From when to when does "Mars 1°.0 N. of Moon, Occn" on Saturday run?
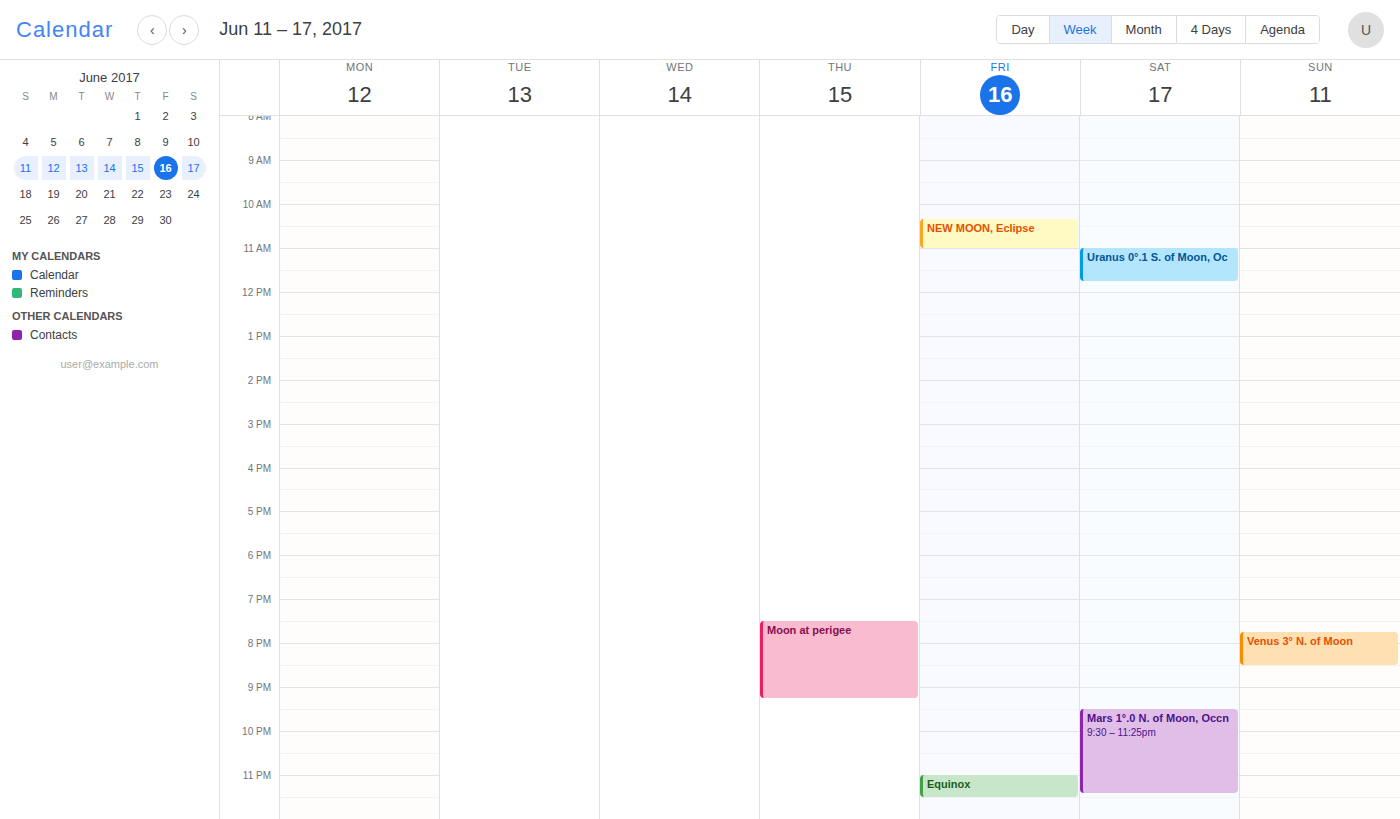
9:30 PM to 11:25 PM